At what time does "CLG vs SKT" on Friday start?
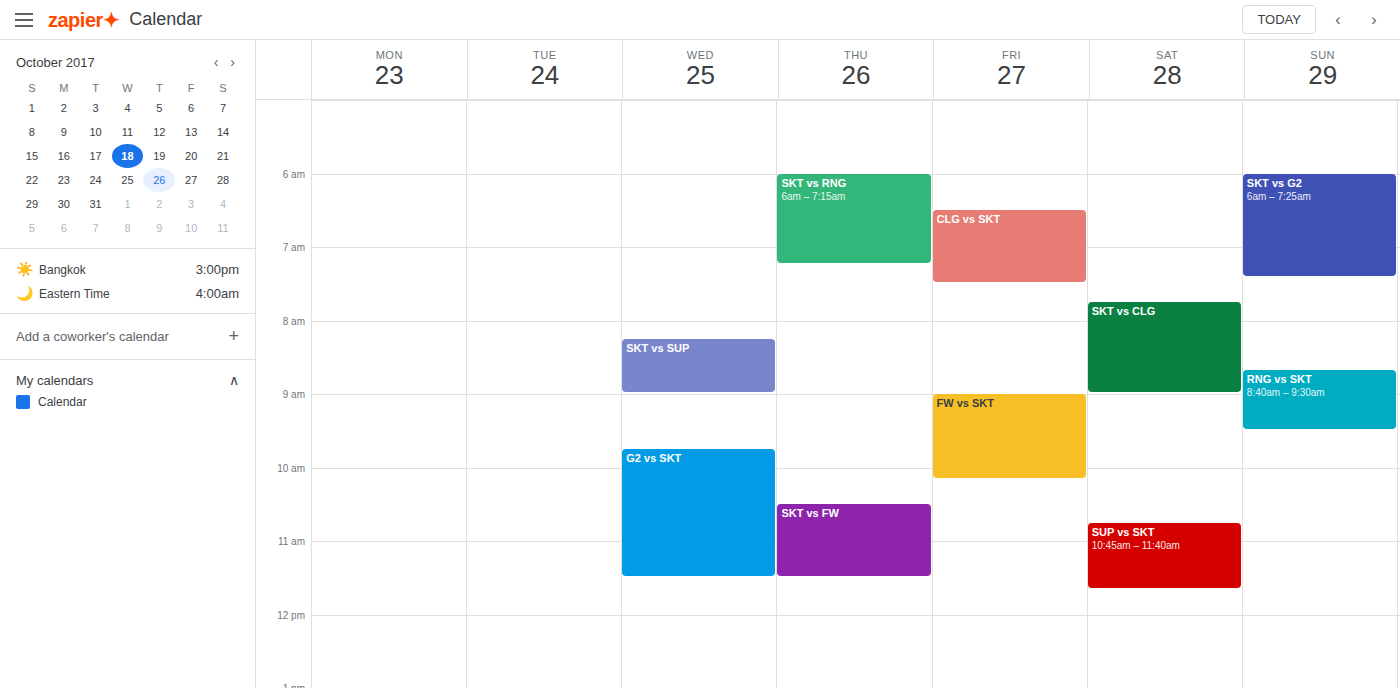
6:30 AM